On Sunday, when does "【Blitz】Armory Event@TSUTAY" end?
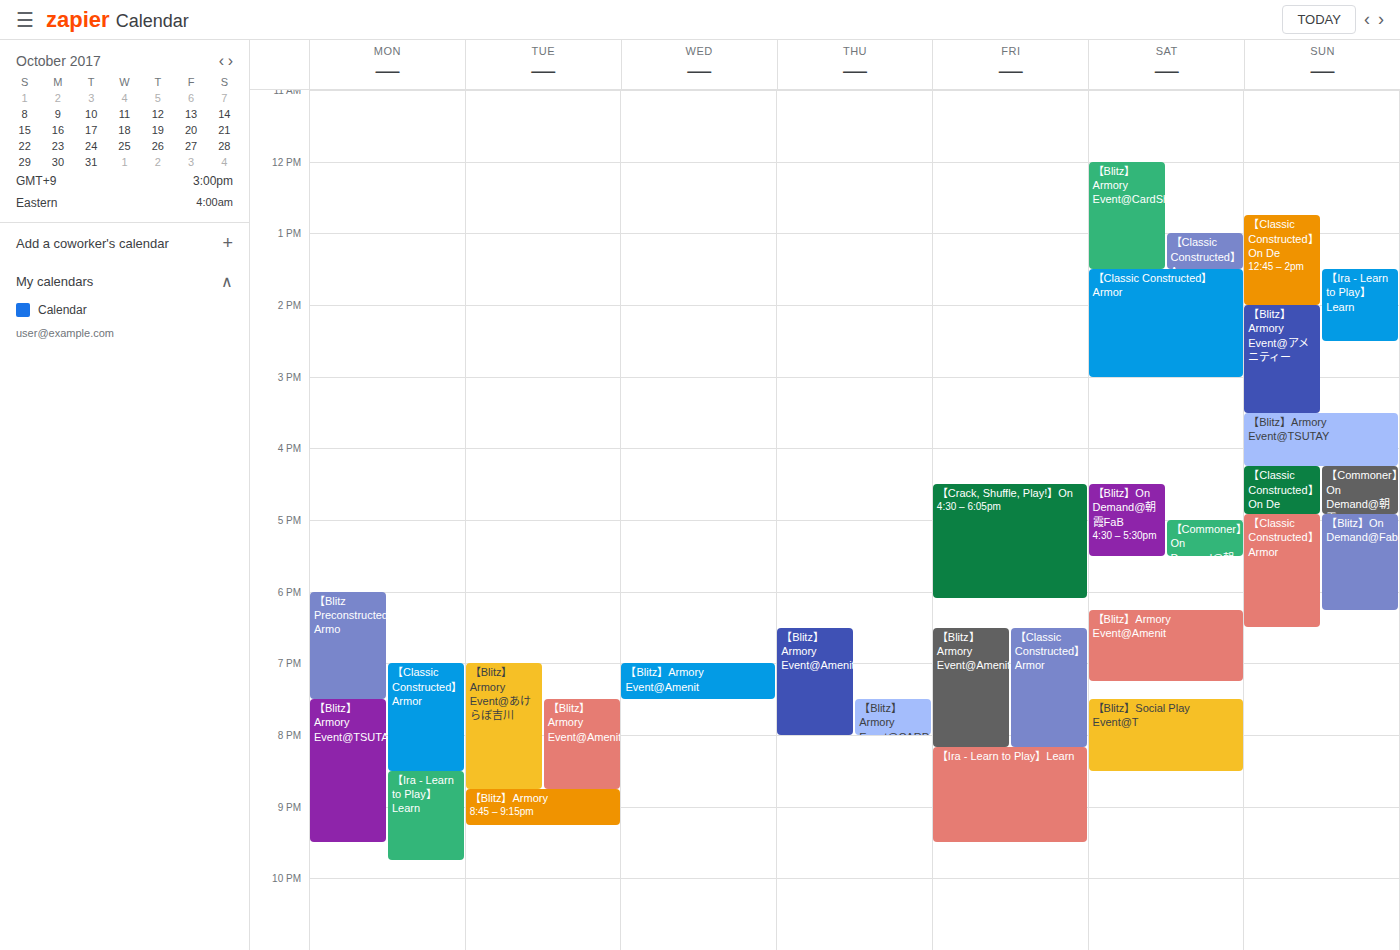
4:15 PM